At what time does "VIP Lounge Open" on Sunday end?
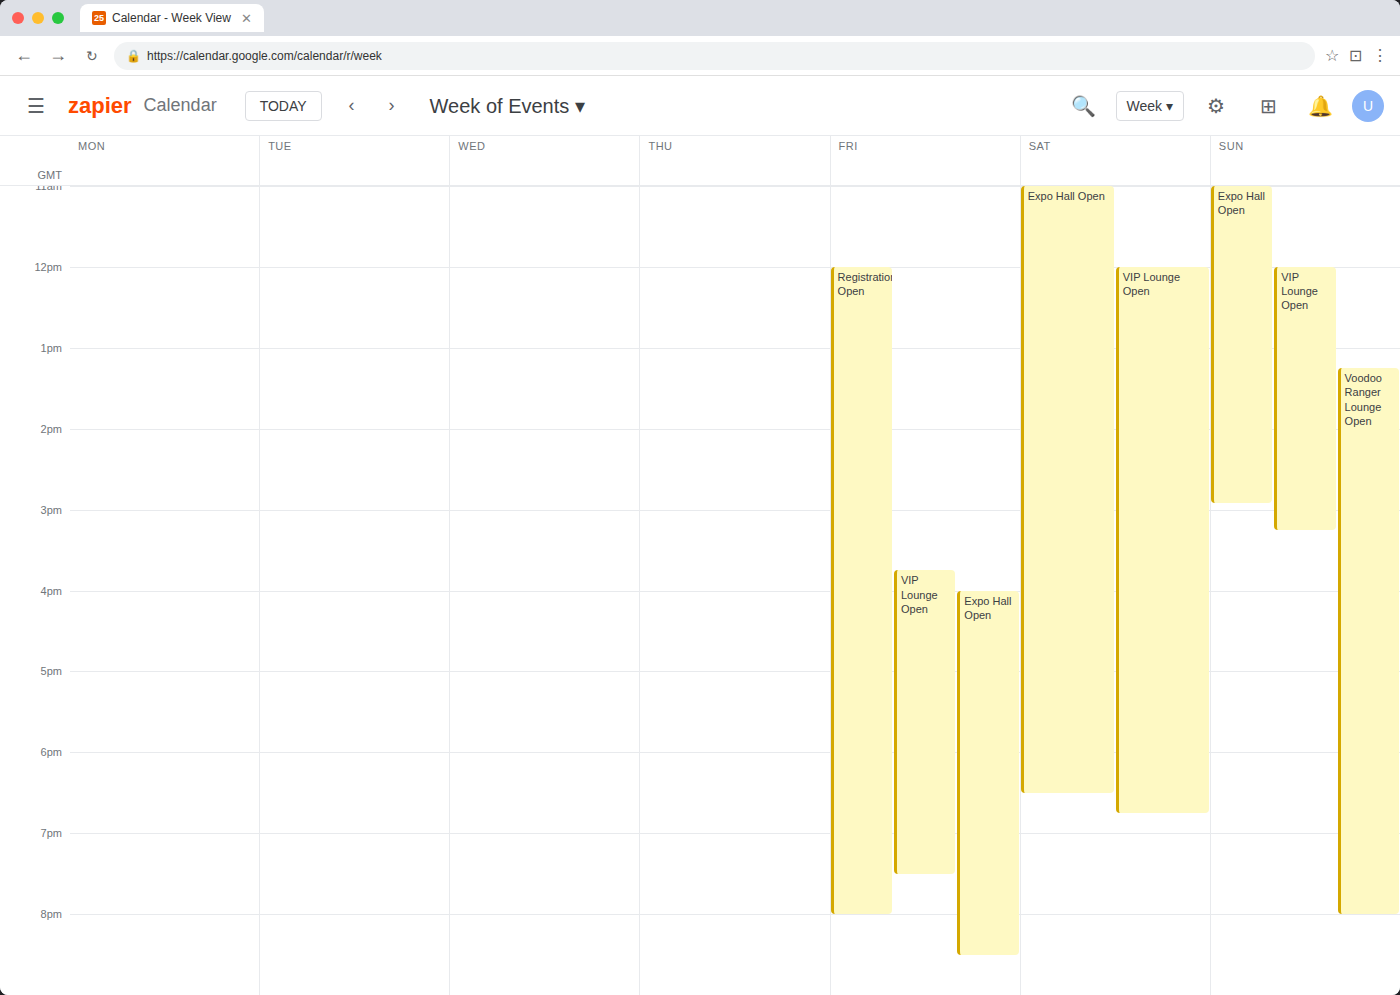
3:15 PM